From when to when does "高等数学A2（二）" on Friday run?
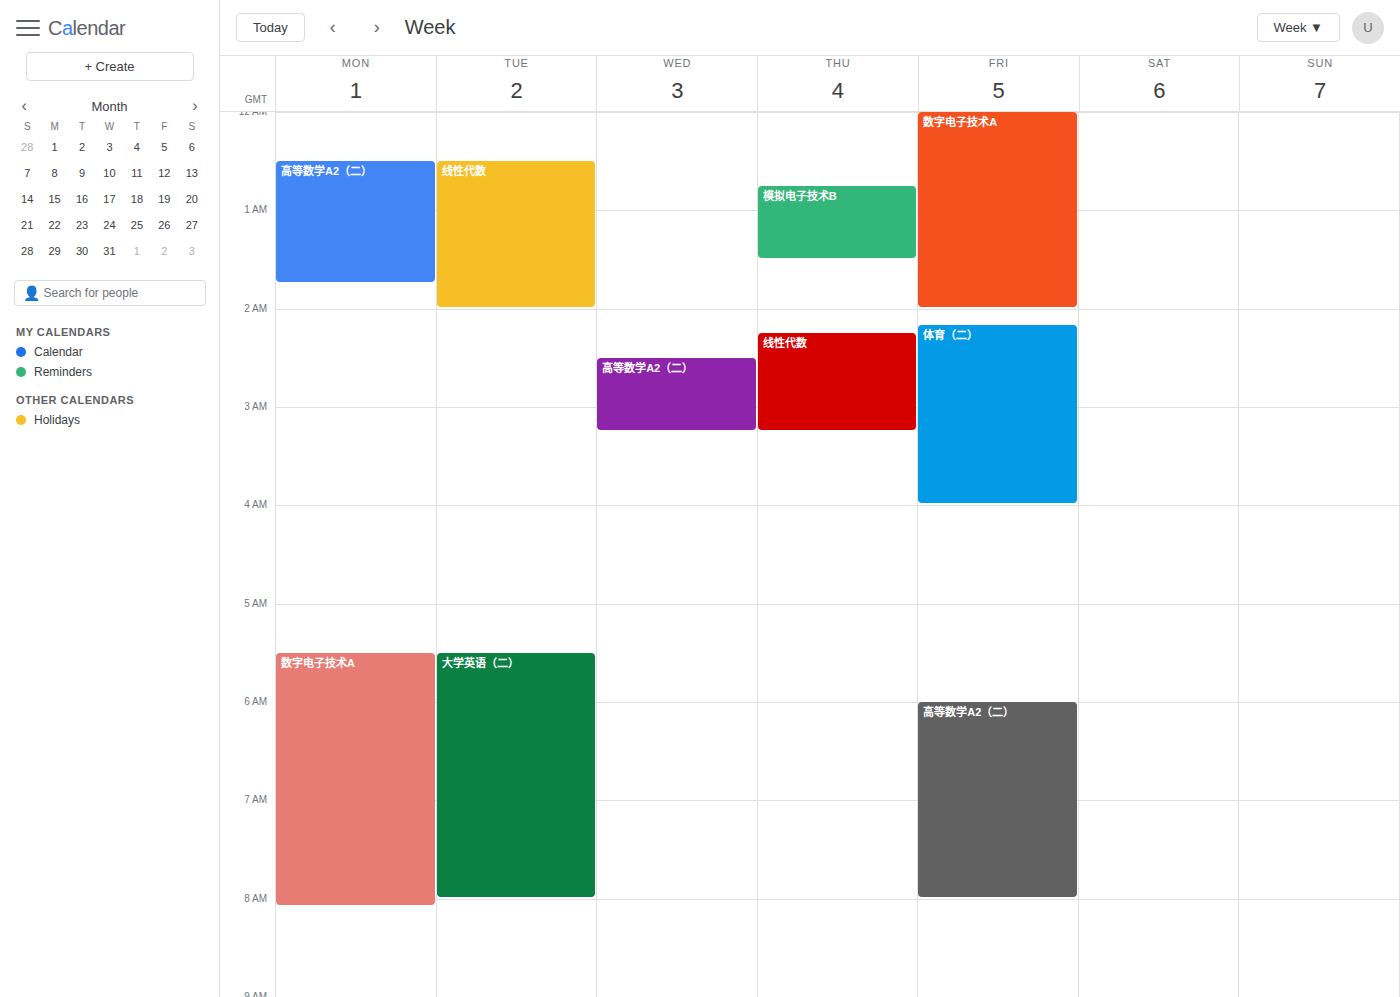
6:00 AM to 8:00 AM